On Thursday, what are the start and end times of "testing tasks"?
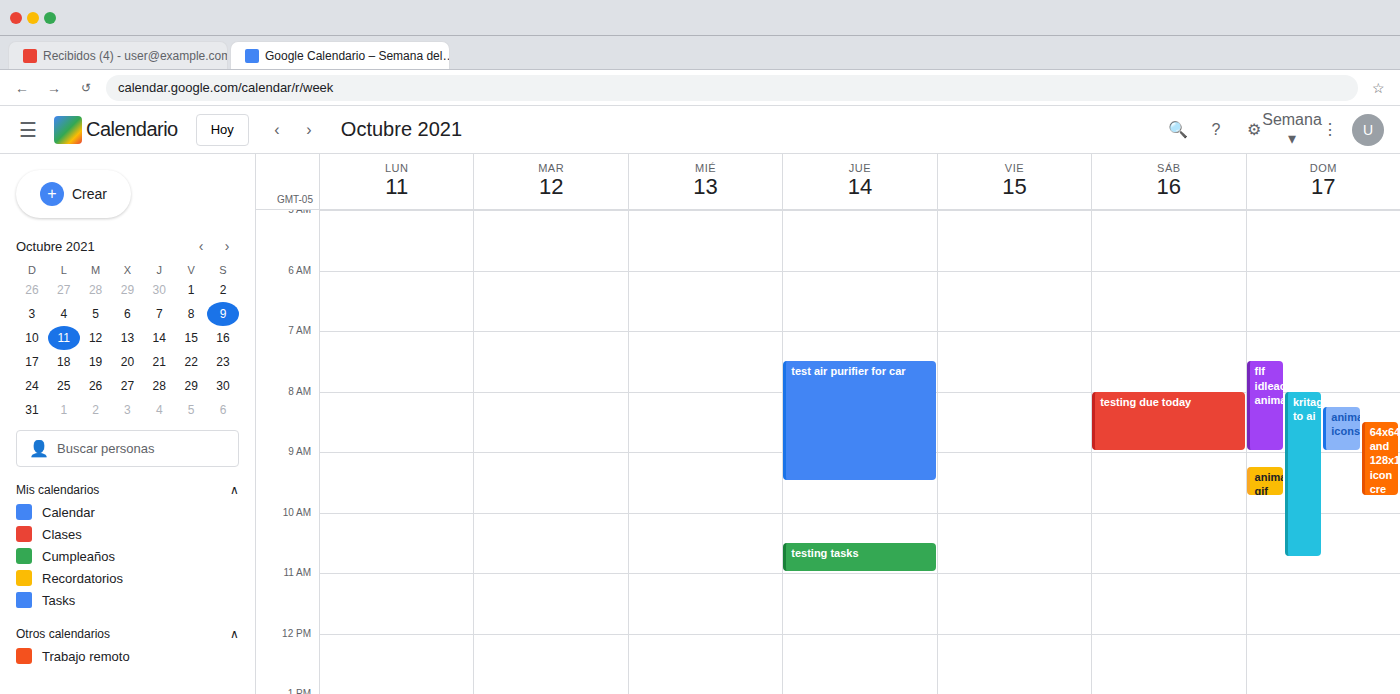
10:30 AM to 11:00 AM